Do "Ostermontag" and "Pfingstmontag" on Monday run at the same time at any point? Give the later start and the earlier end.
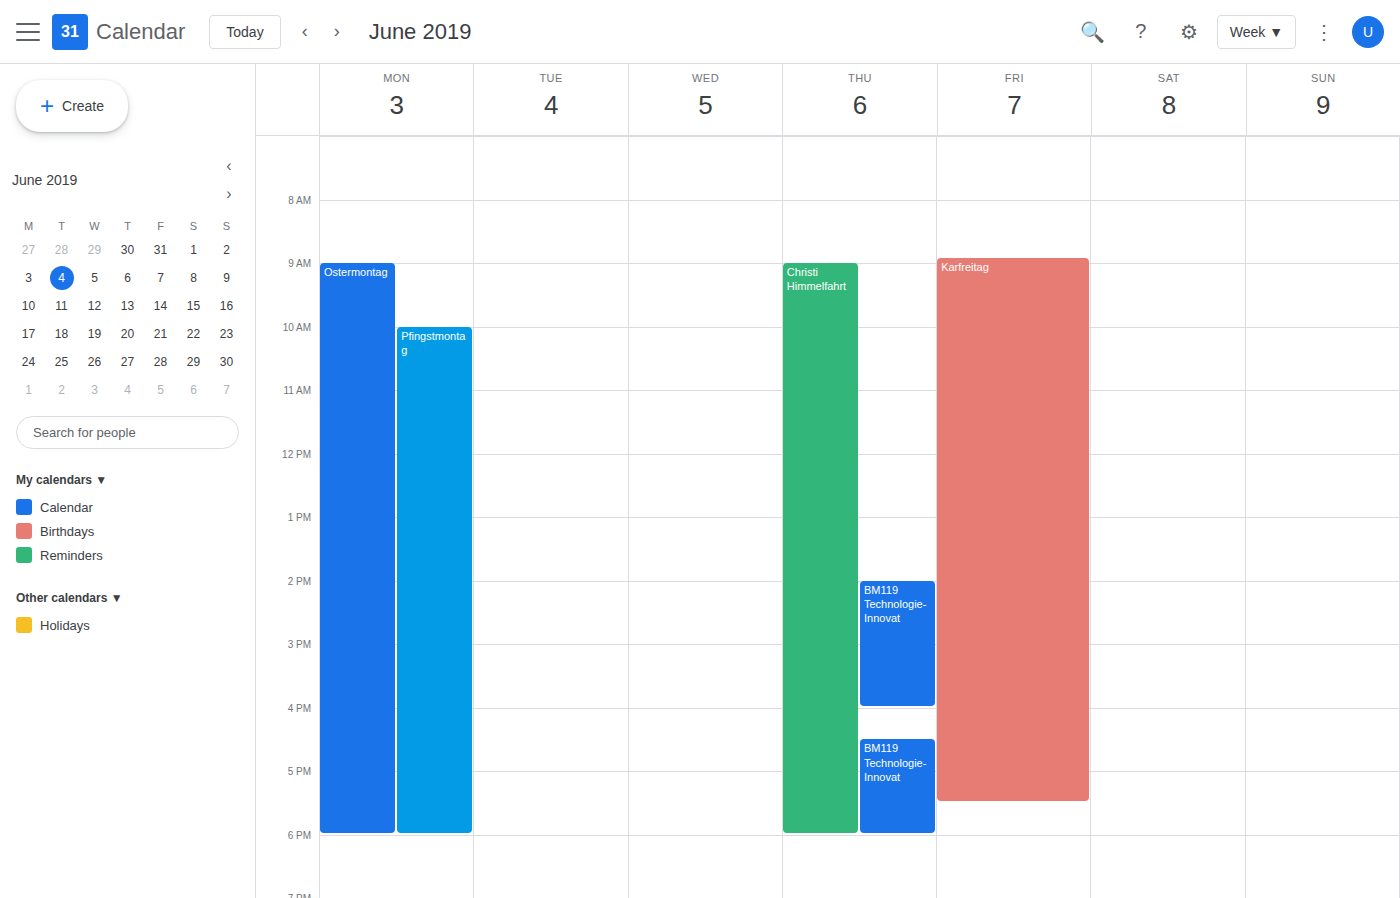
"Pfingstmontag" starts at 10:00 AM, before "Ostermontag" ends at 6:00 PM -- they overlap.